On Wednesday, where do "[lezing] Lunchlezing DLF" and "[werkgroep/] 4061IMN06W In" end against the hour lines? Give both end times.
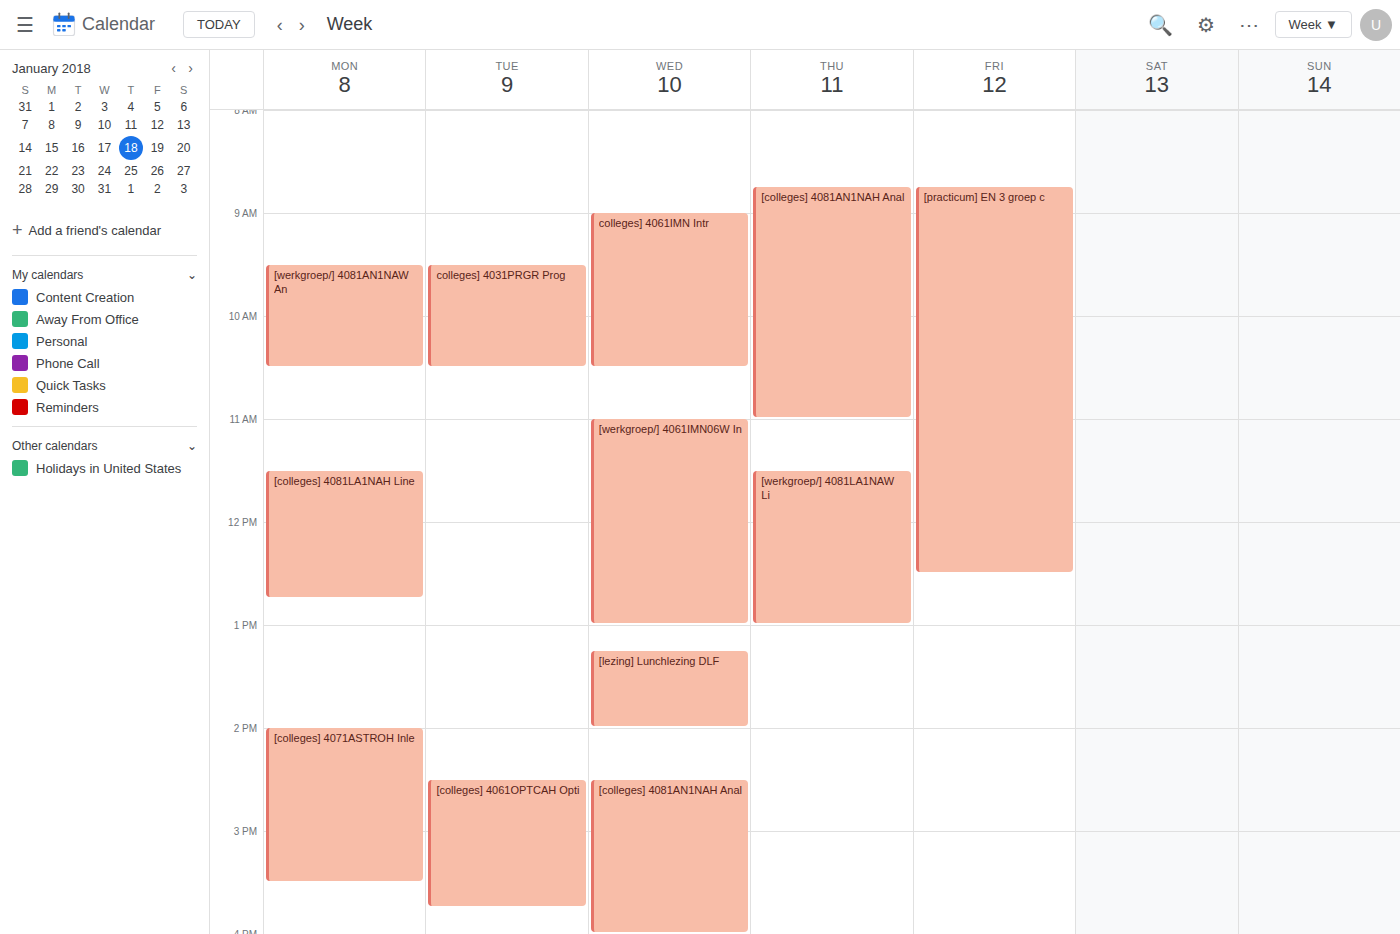
"[lezing] Lunchlezing DLF": 2:00 PM, exactly on the 2 PM line. "[werkgroep/] 4061IMN06W In": 1:00 PM, exactly on the 1 PM line.